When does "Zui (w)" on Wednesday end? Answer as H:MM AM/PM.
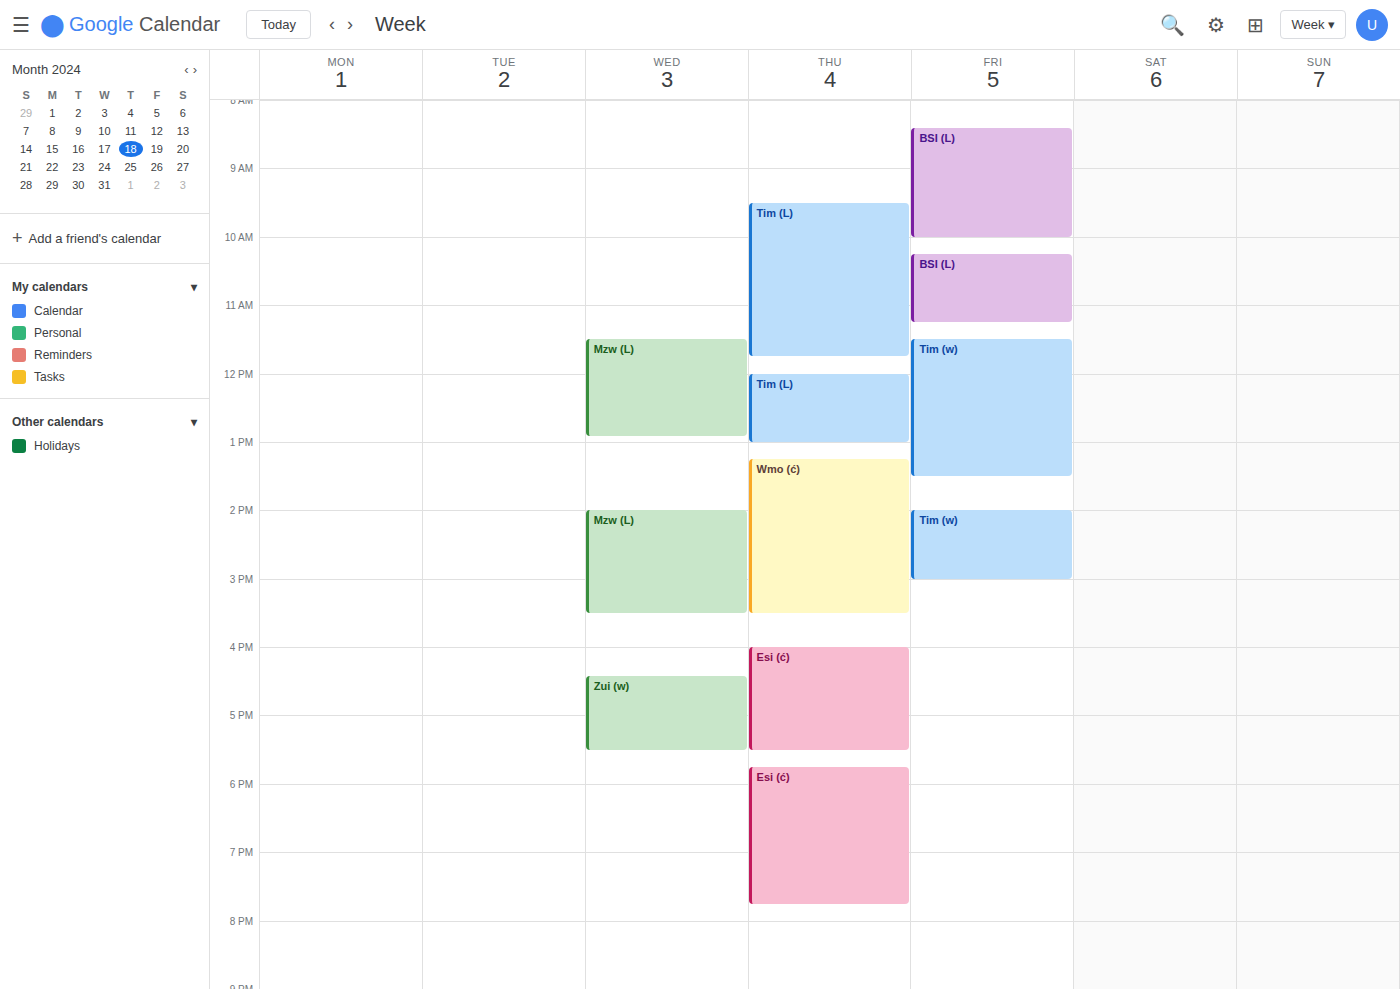
5:30 PM